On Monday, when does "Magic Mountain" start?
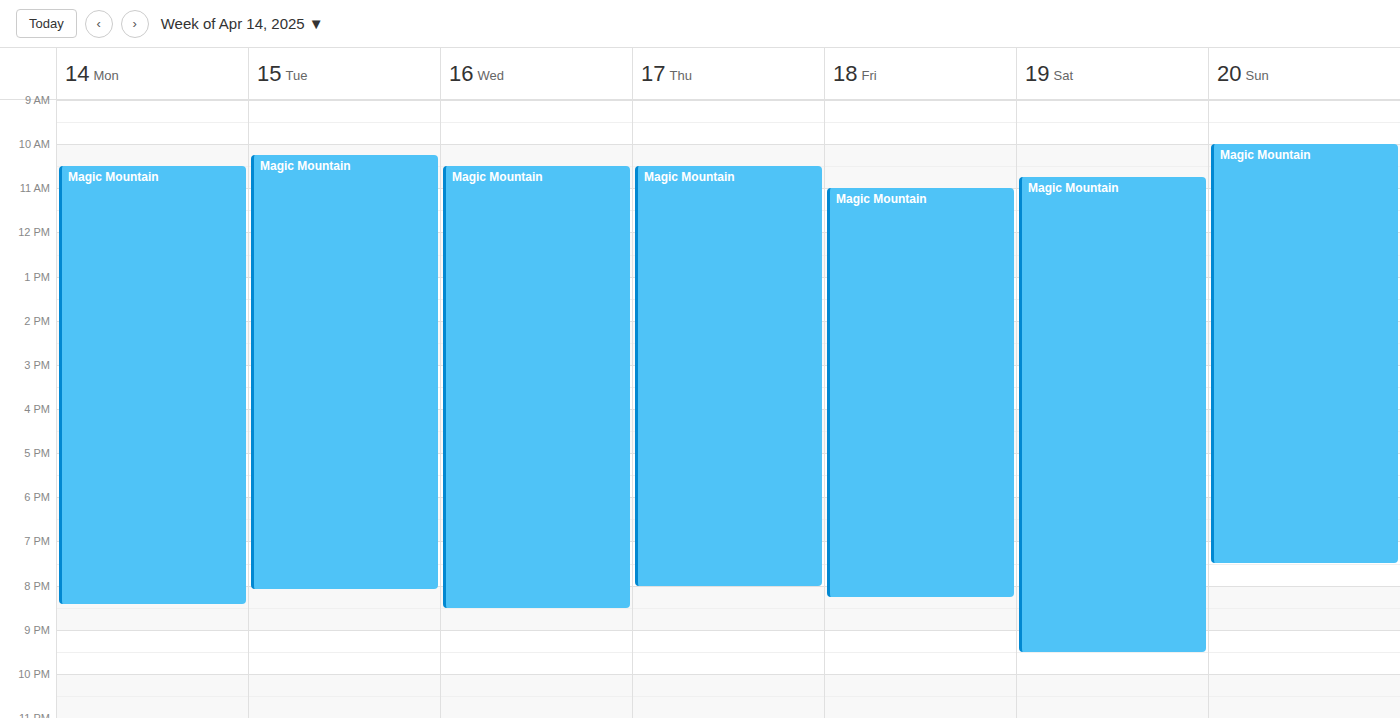
10:30 AM